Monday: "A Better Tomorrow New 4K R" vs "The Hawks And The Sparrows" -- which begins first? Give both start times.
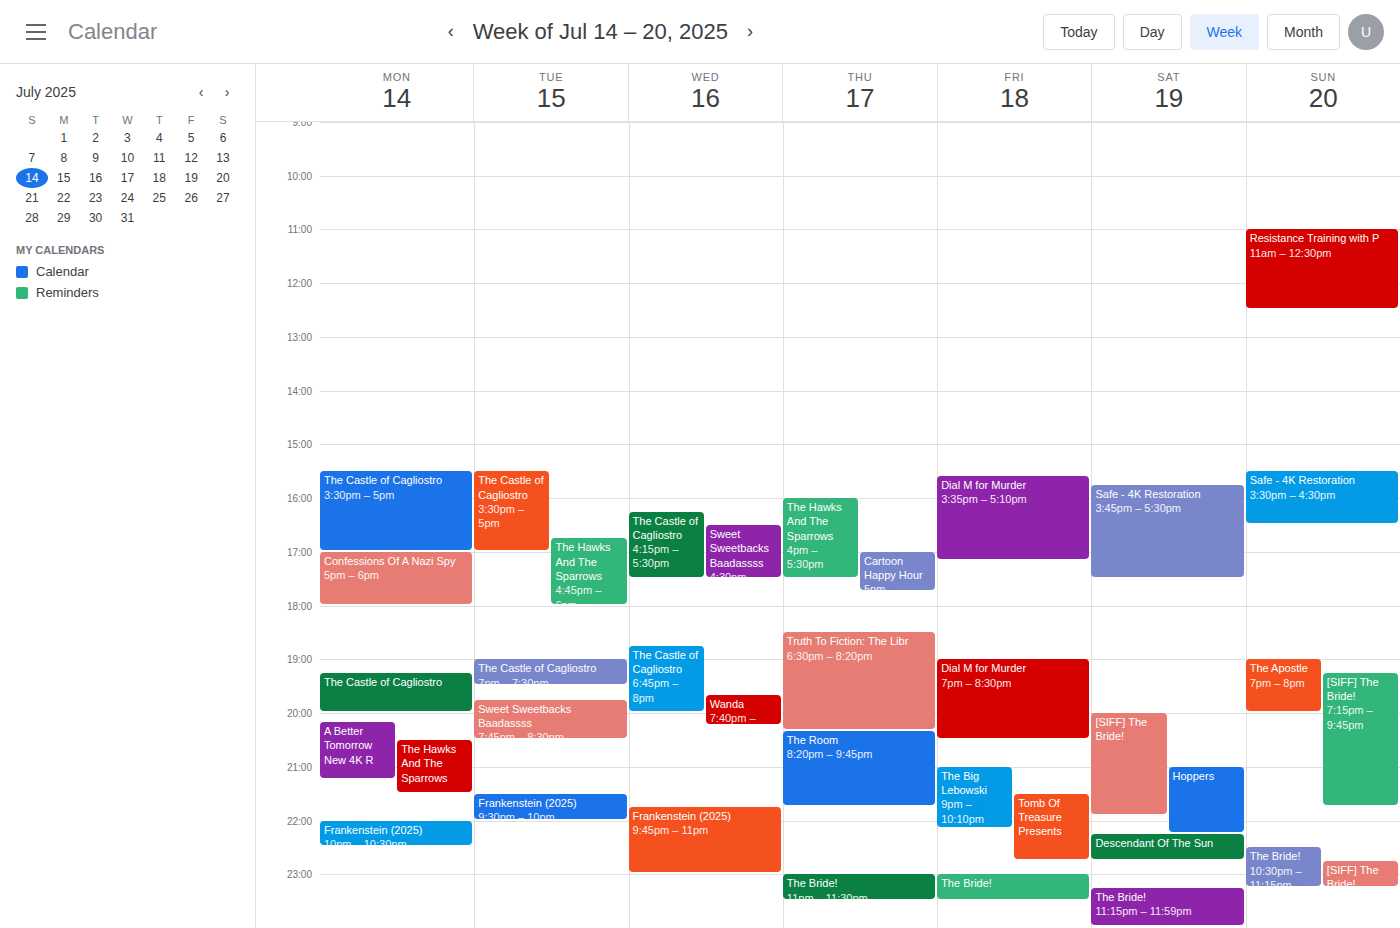
"A Better Tomorrow New 4K R" 20:10; "The Hawks And The Sparrows" 20:30.